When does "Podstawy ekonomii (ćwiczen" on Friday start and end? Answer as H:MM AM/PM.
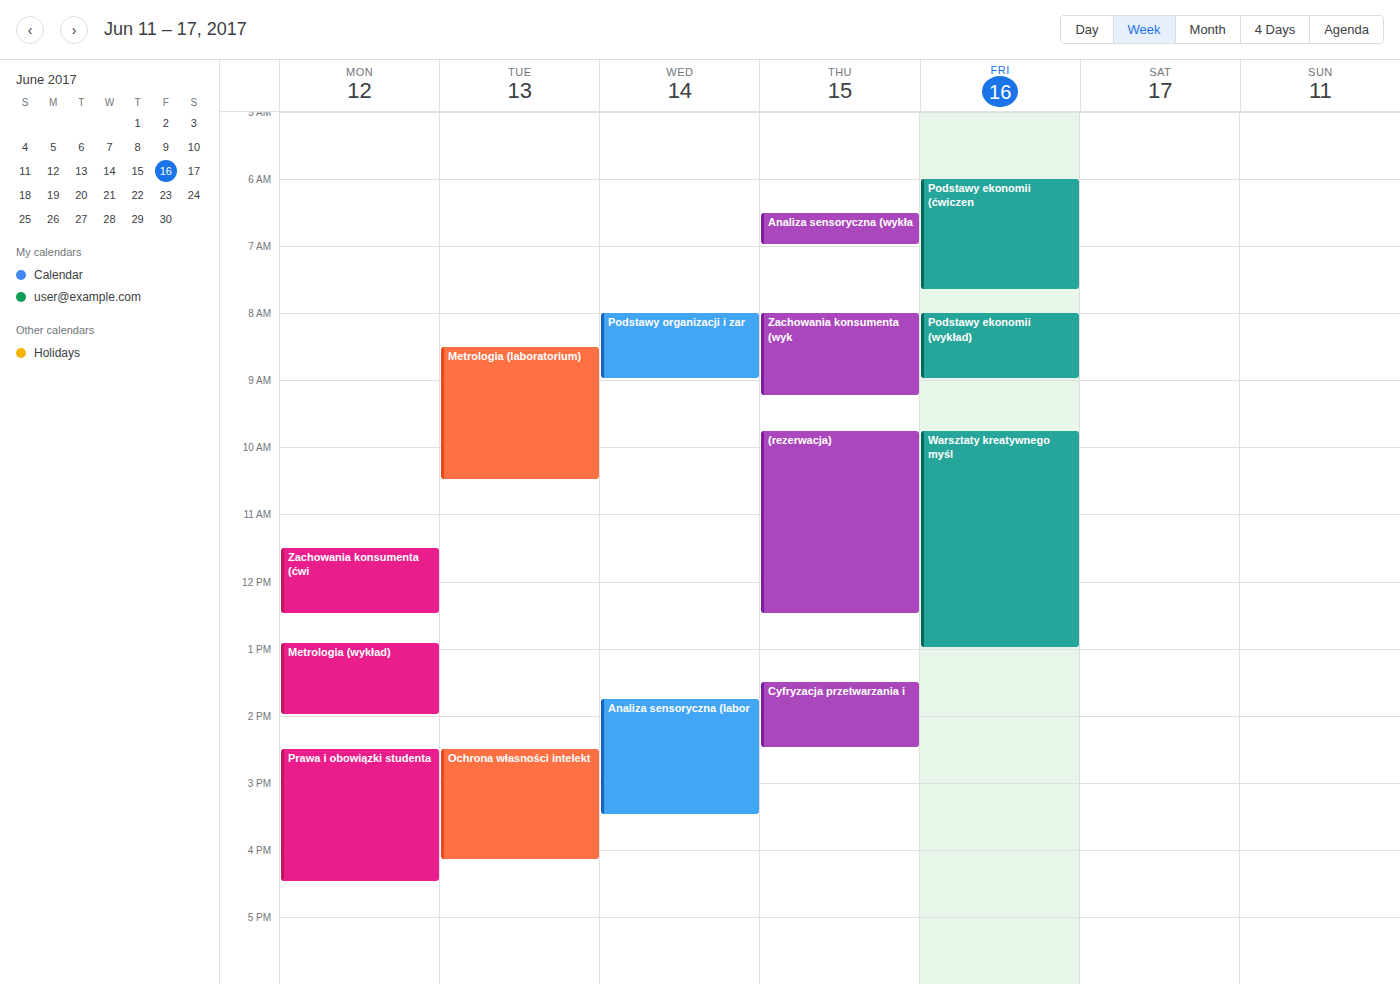
6:00 AM to 7:40 AM